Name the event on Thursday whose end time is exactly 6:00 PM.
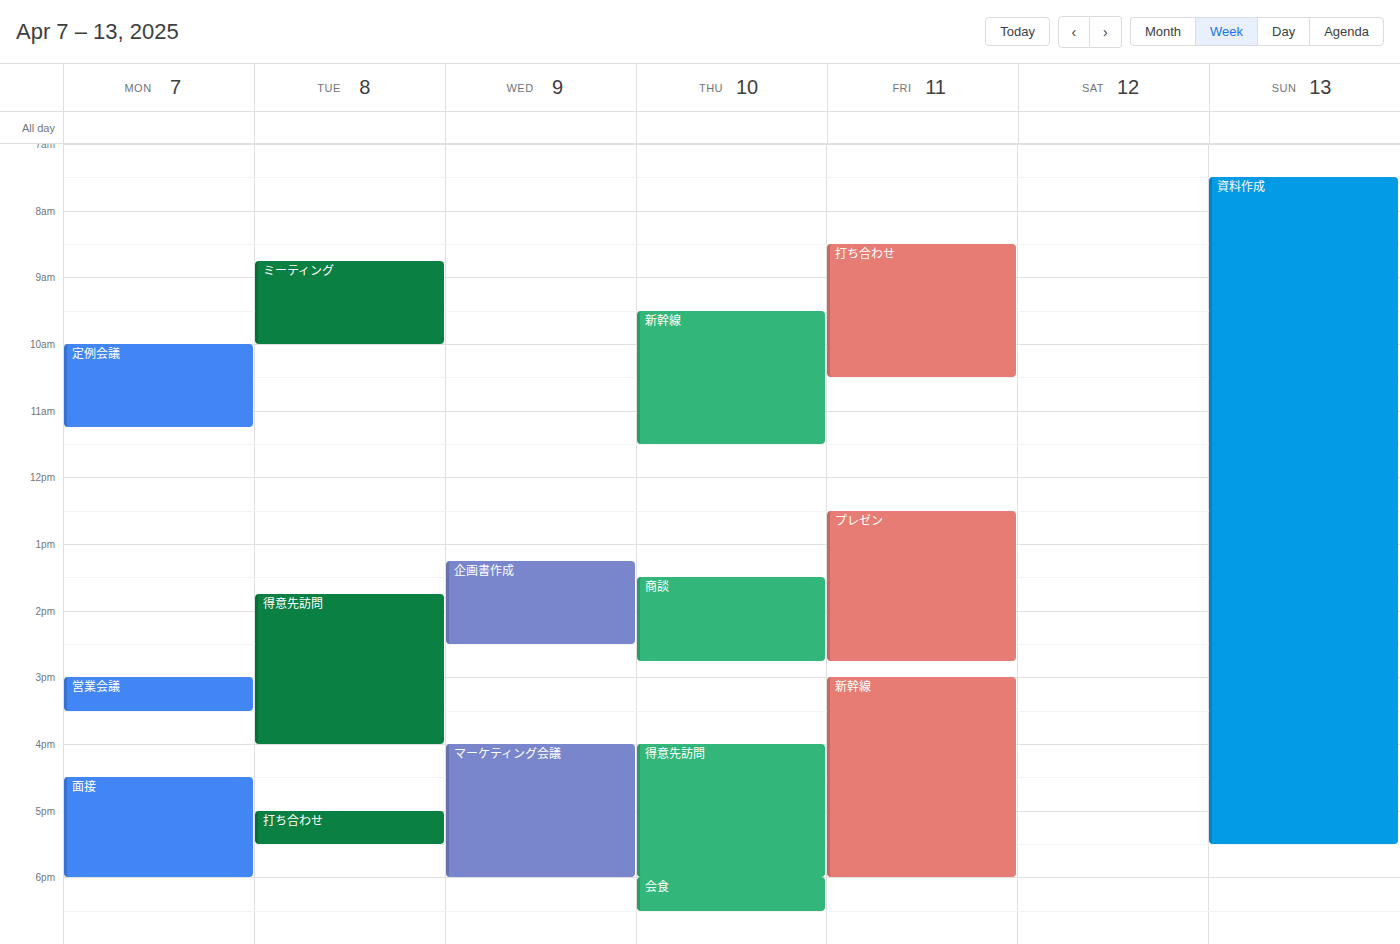
"得意先訪問"